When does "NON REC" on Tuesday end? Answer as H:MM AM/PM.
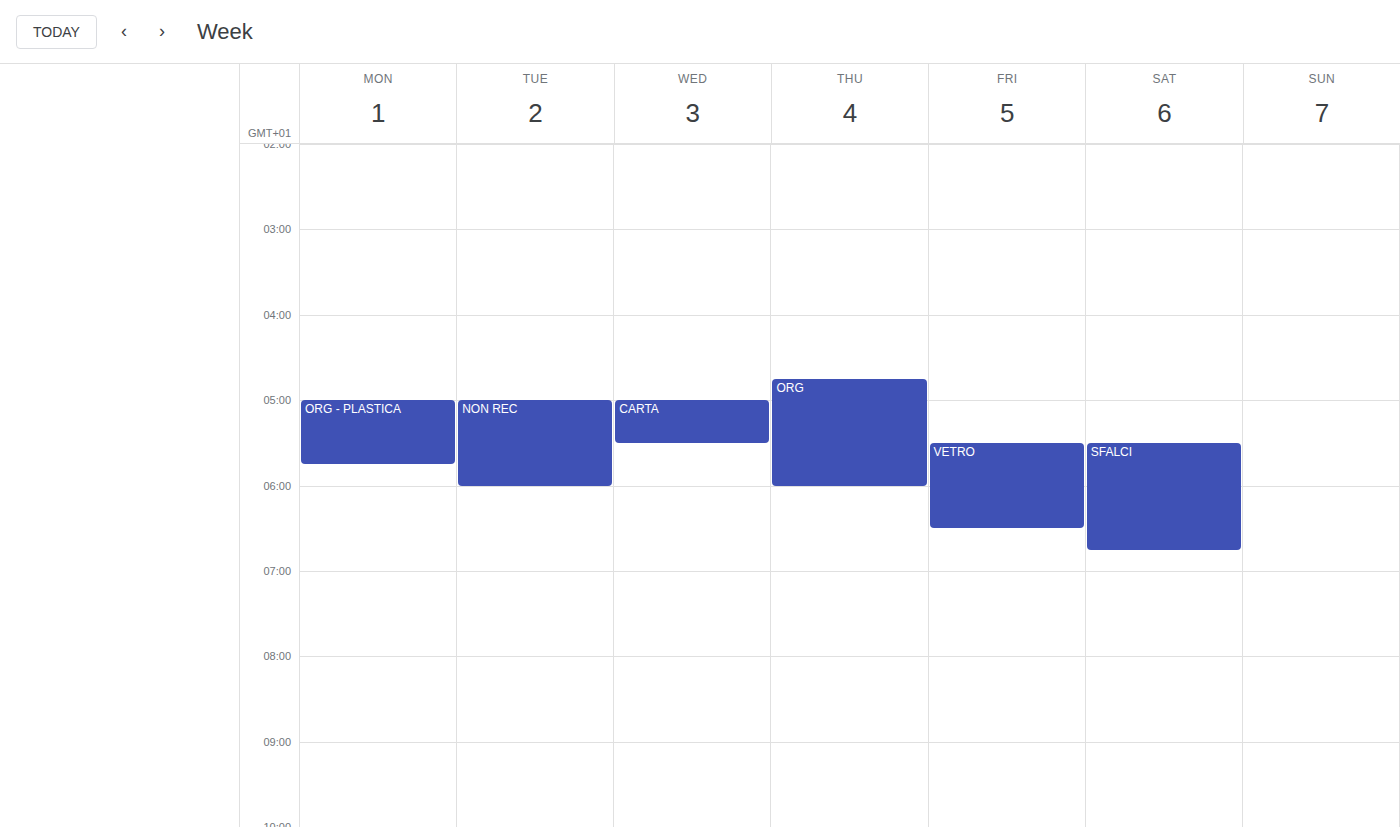
6:00 AM